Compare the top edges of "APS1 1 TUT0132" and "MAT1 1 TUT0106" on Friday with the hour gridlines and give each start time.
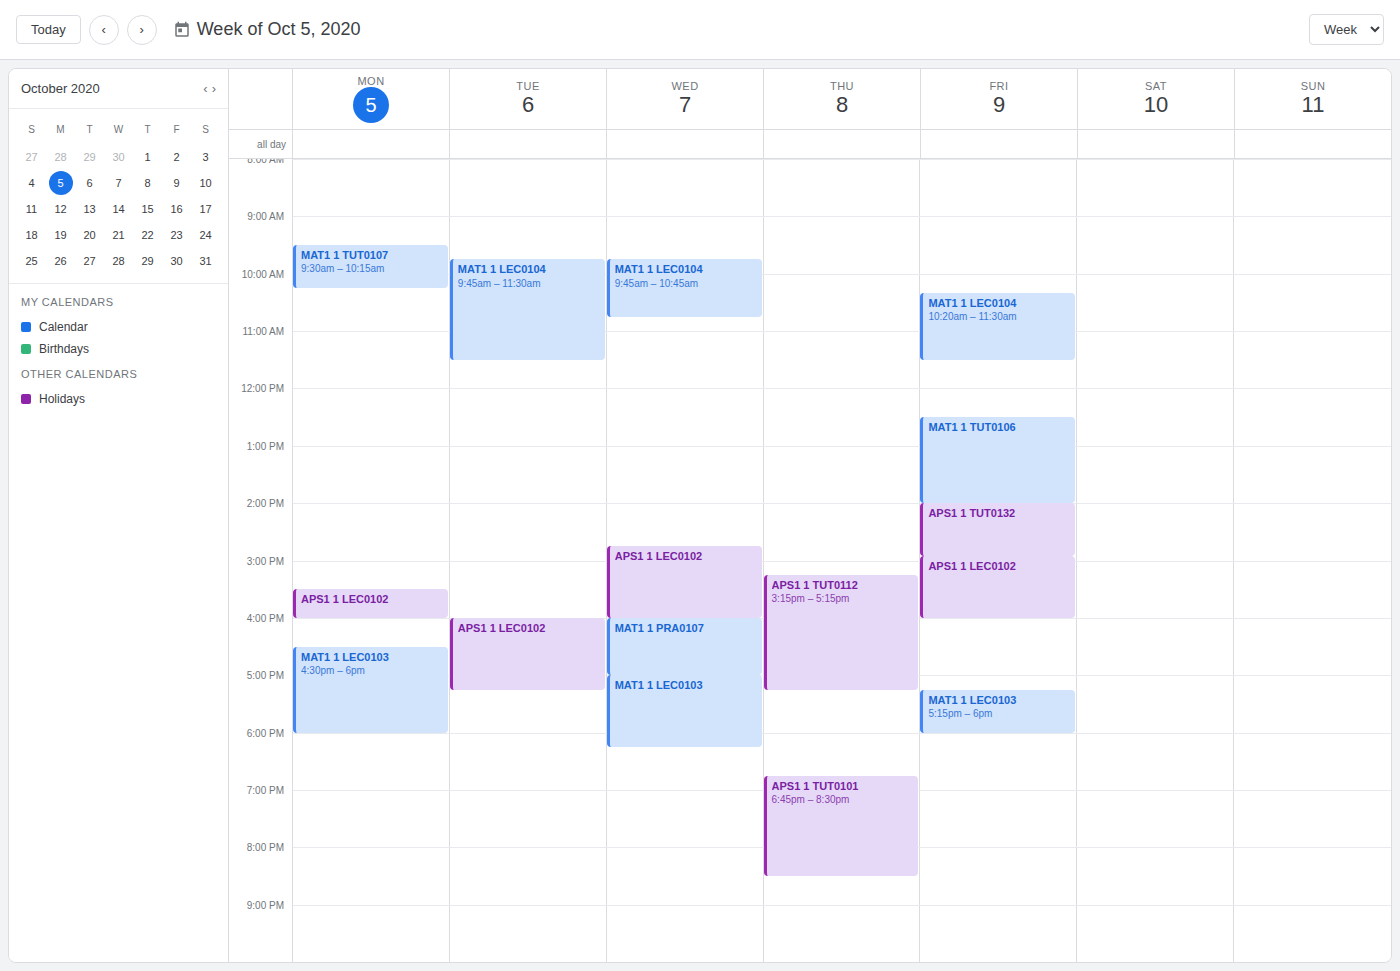
"APS1 1 TUT0132": 2:00 PM, exactly on the 2 PM line. "MAT1 1 TUT0106": 12:30 PM, halfway between the 12 PM and 1 PM lines.